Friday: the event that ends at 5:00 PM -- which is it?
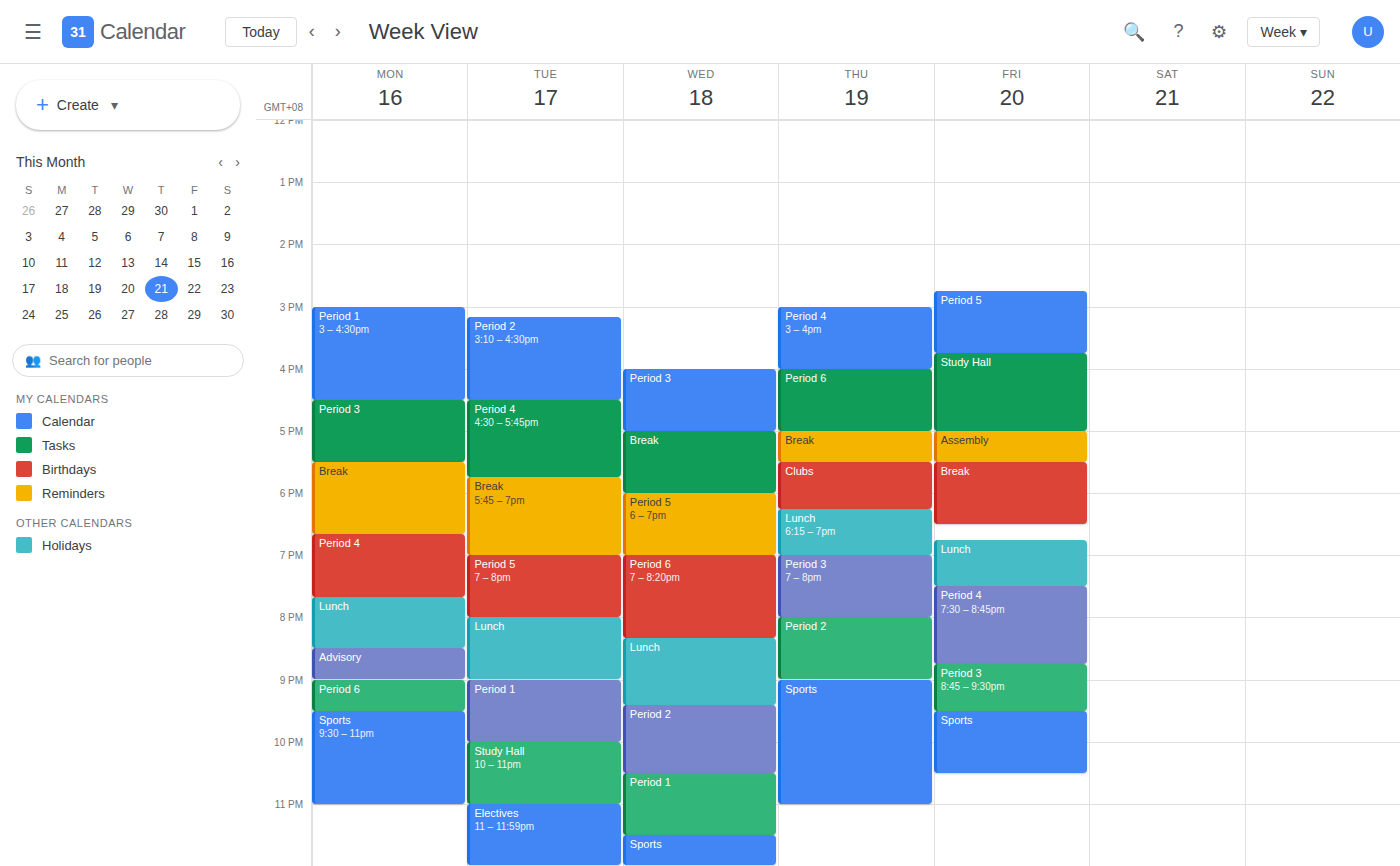
"Study Hall"